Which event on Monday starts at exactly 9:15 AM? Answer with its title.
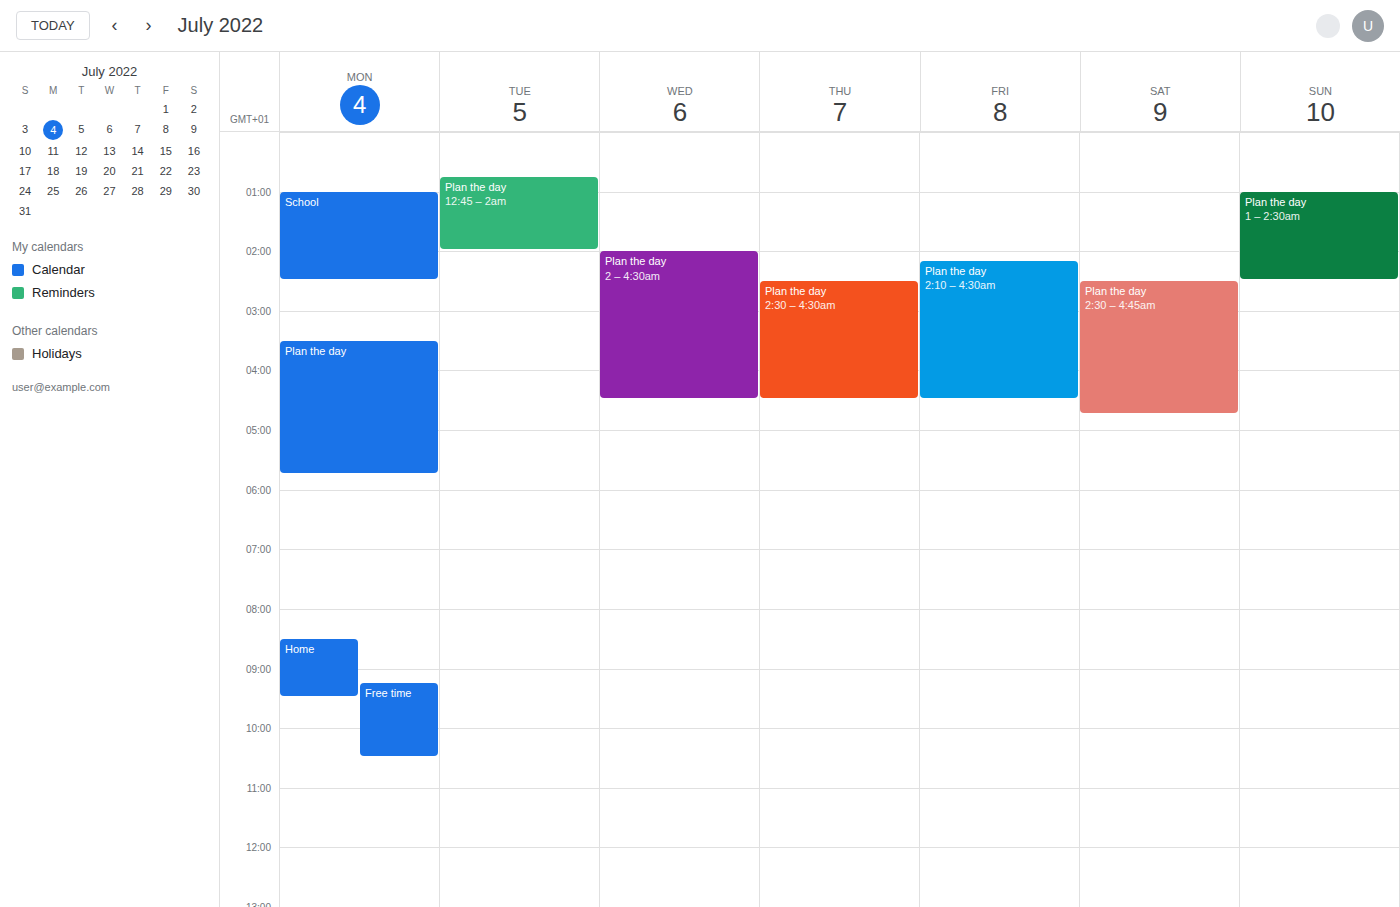
"Free time"